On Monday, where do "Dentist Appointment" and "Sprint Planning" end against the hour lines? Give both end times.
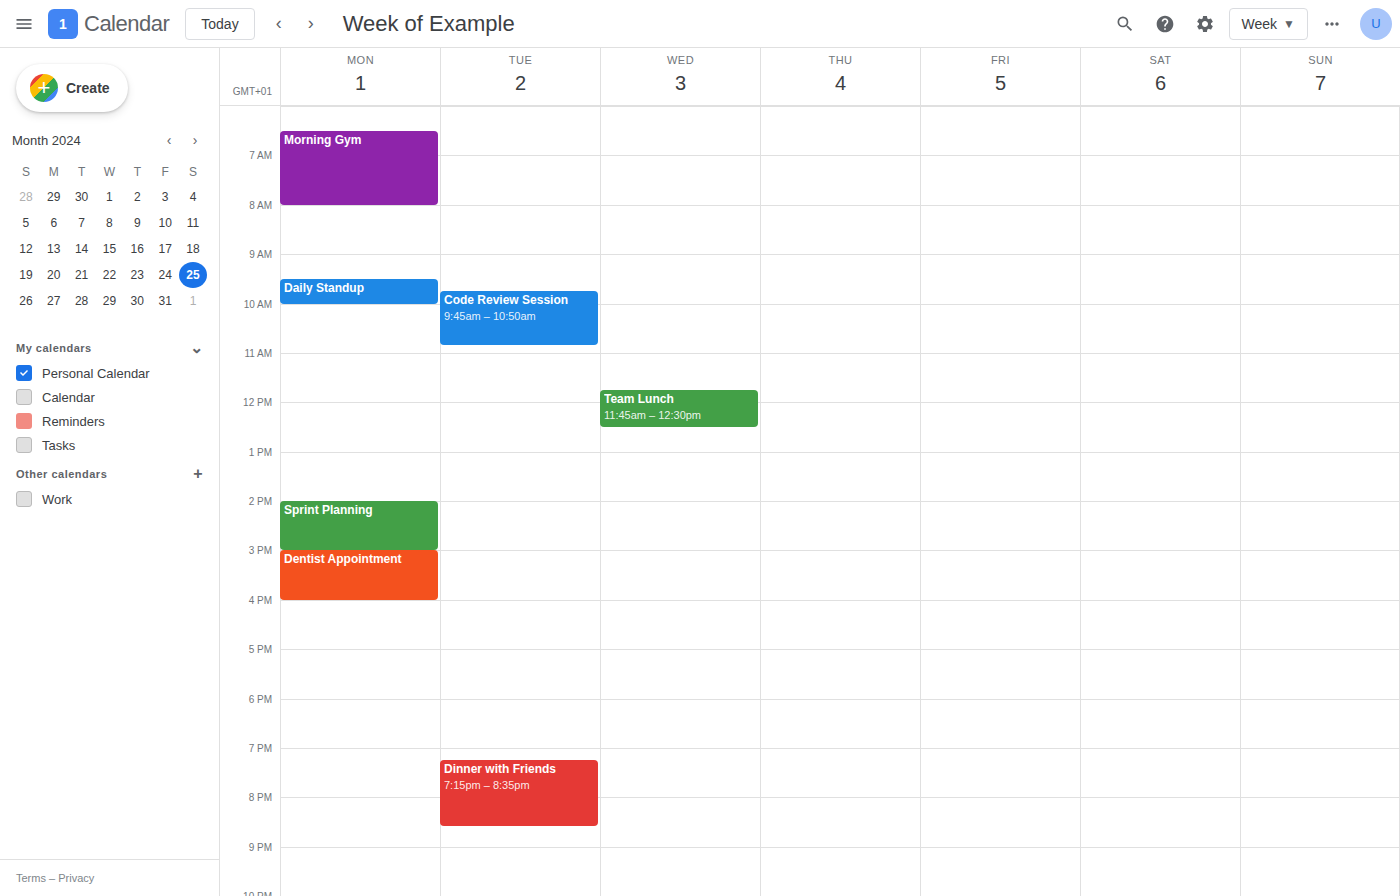
"Dentist Appointment": 4:00 PM, exactly on the 4 PM line. "Sprint Planning": 3:00 PM, exactly on the 3 PM line.